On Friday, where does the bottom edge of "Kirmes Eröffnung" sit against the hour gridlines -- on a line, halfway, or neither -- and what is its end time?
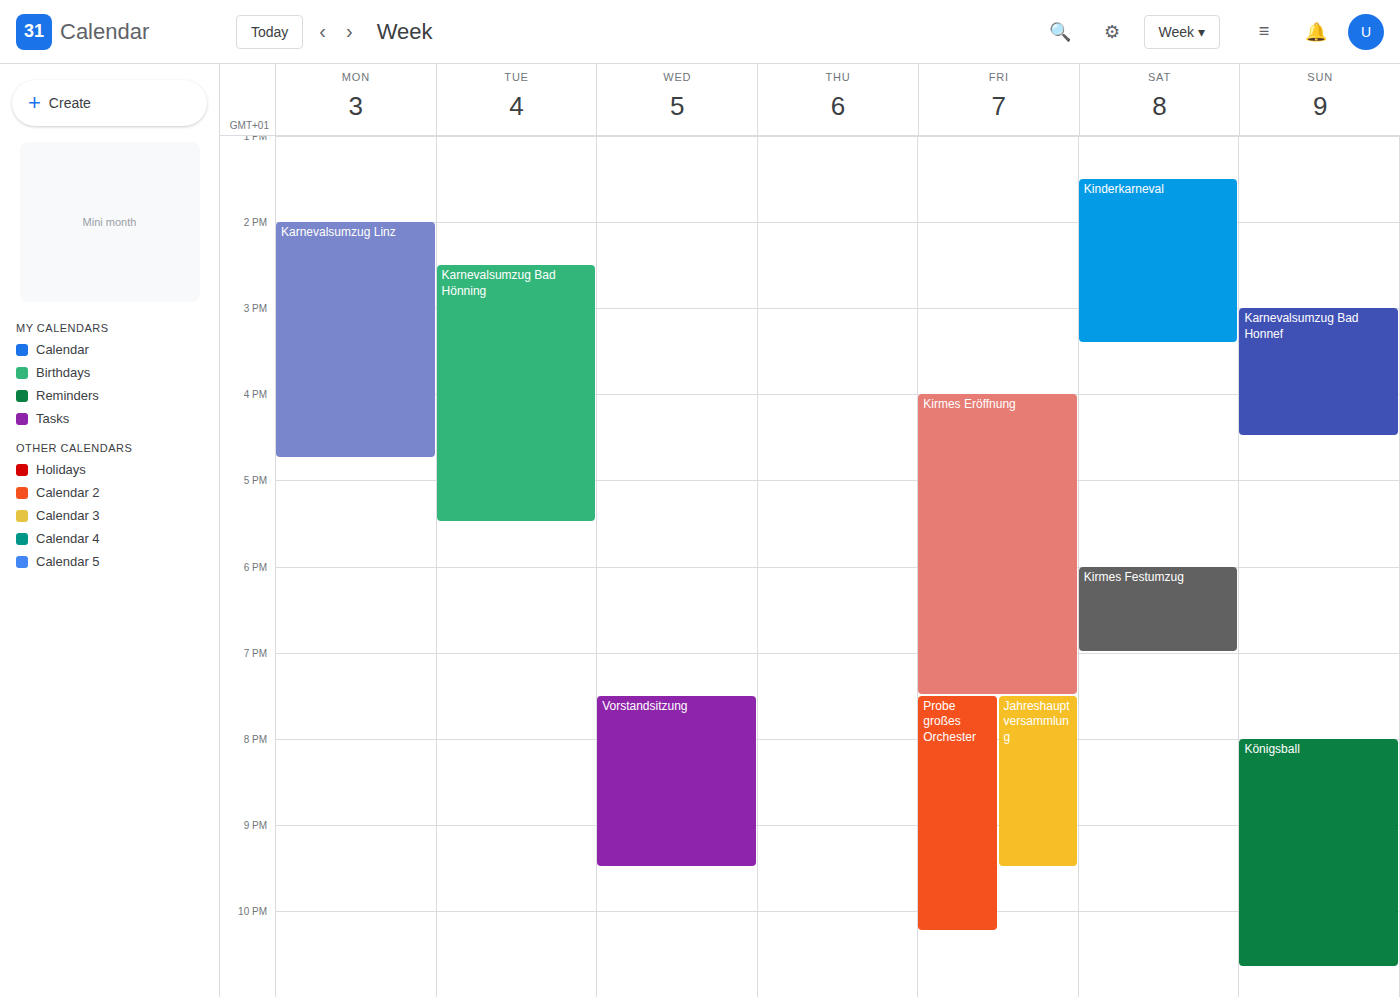
7:30 PM -- halfway between the 7 PM and 8 PM lines.